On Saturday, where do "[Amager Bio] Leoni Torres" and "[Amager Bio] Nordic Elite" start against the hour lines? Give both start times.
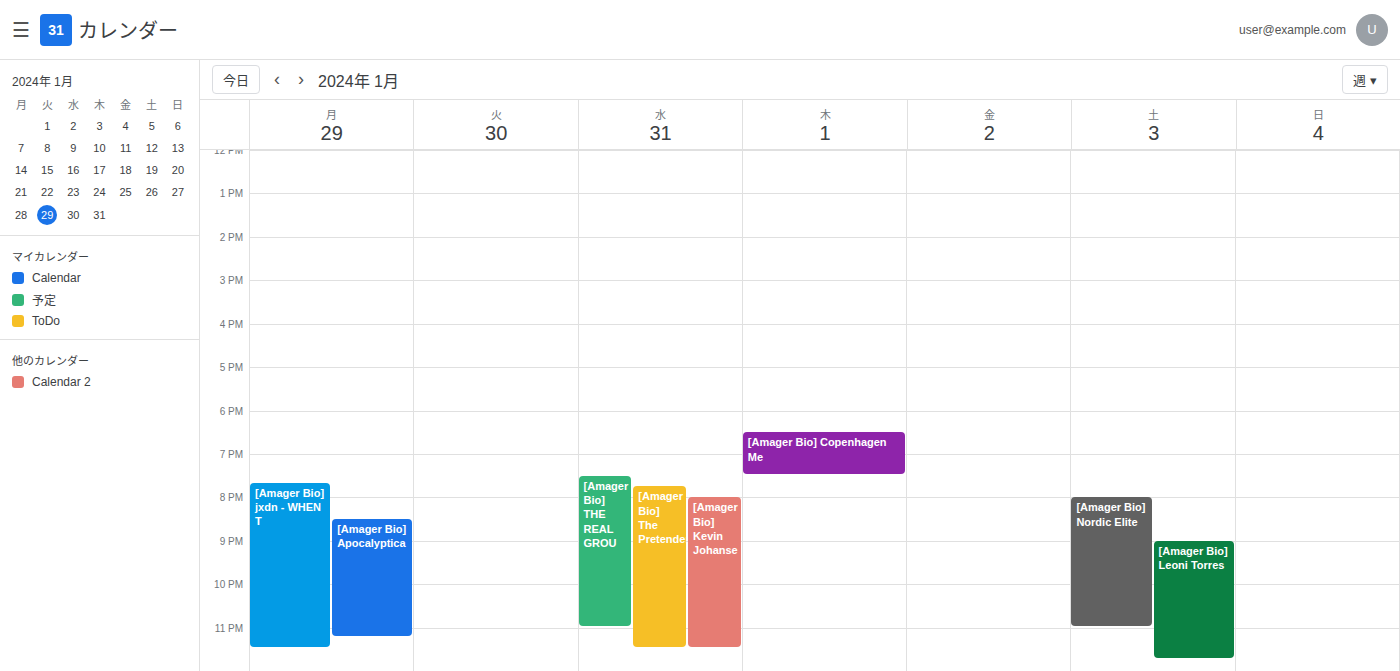
"[Amager Bio] Leoni Torres": 9:00 PM, exactly on the 9 PM line. "[Amager Bio] Nordic Elite": 8:00 PM, exactly on the 8 PM line.